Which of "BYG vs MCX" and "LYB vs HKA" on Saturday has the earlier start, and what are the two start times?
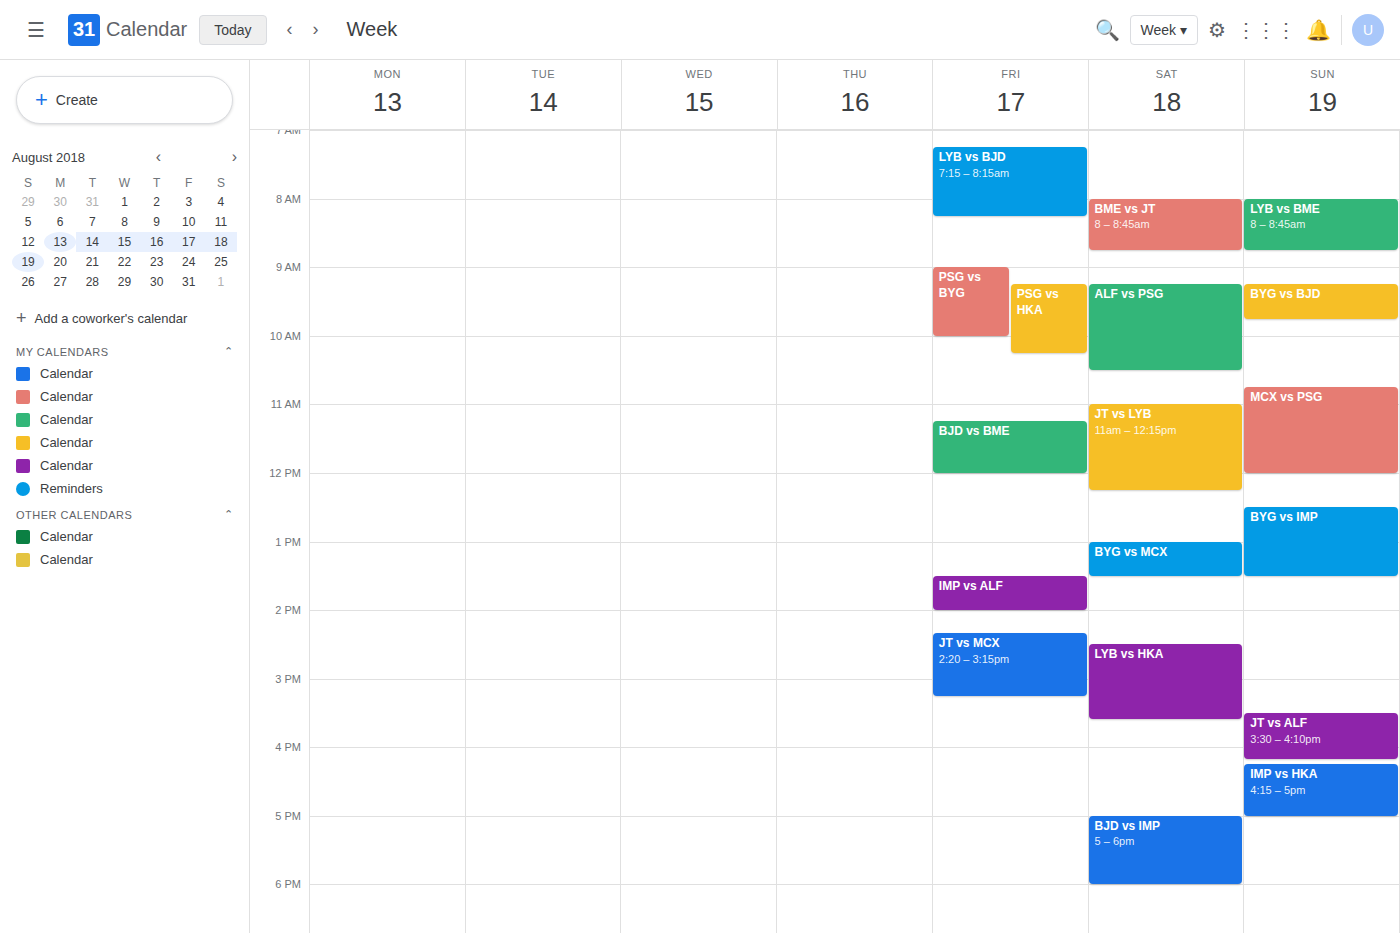
"BYG vs MCX" 1:00 PM; "LYB vs HKA" 2:30 PM.